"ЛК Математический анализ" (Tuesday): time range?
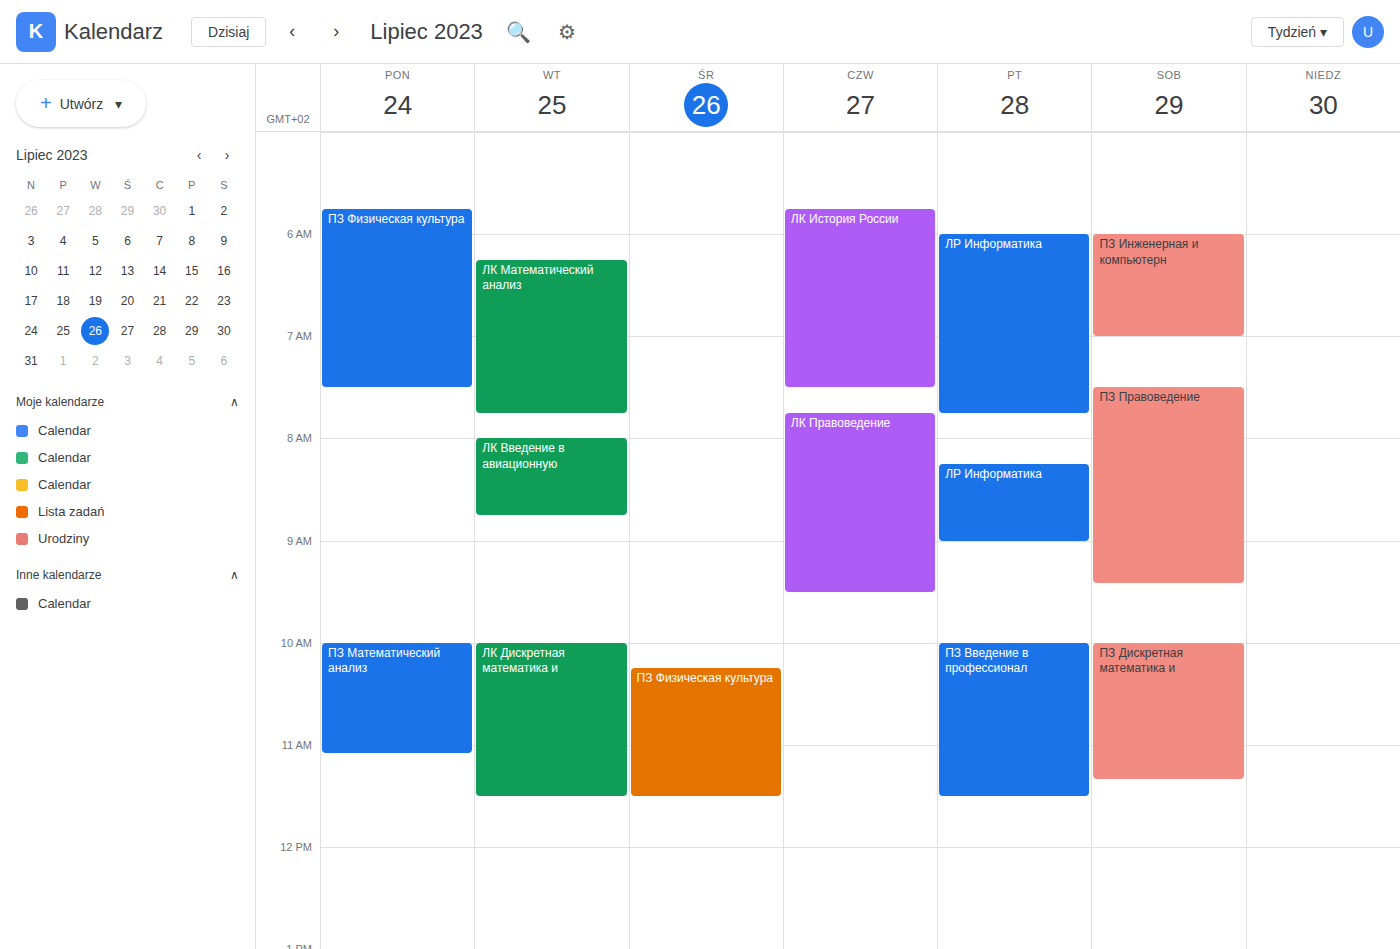
6:15 AM to 7:45 AM